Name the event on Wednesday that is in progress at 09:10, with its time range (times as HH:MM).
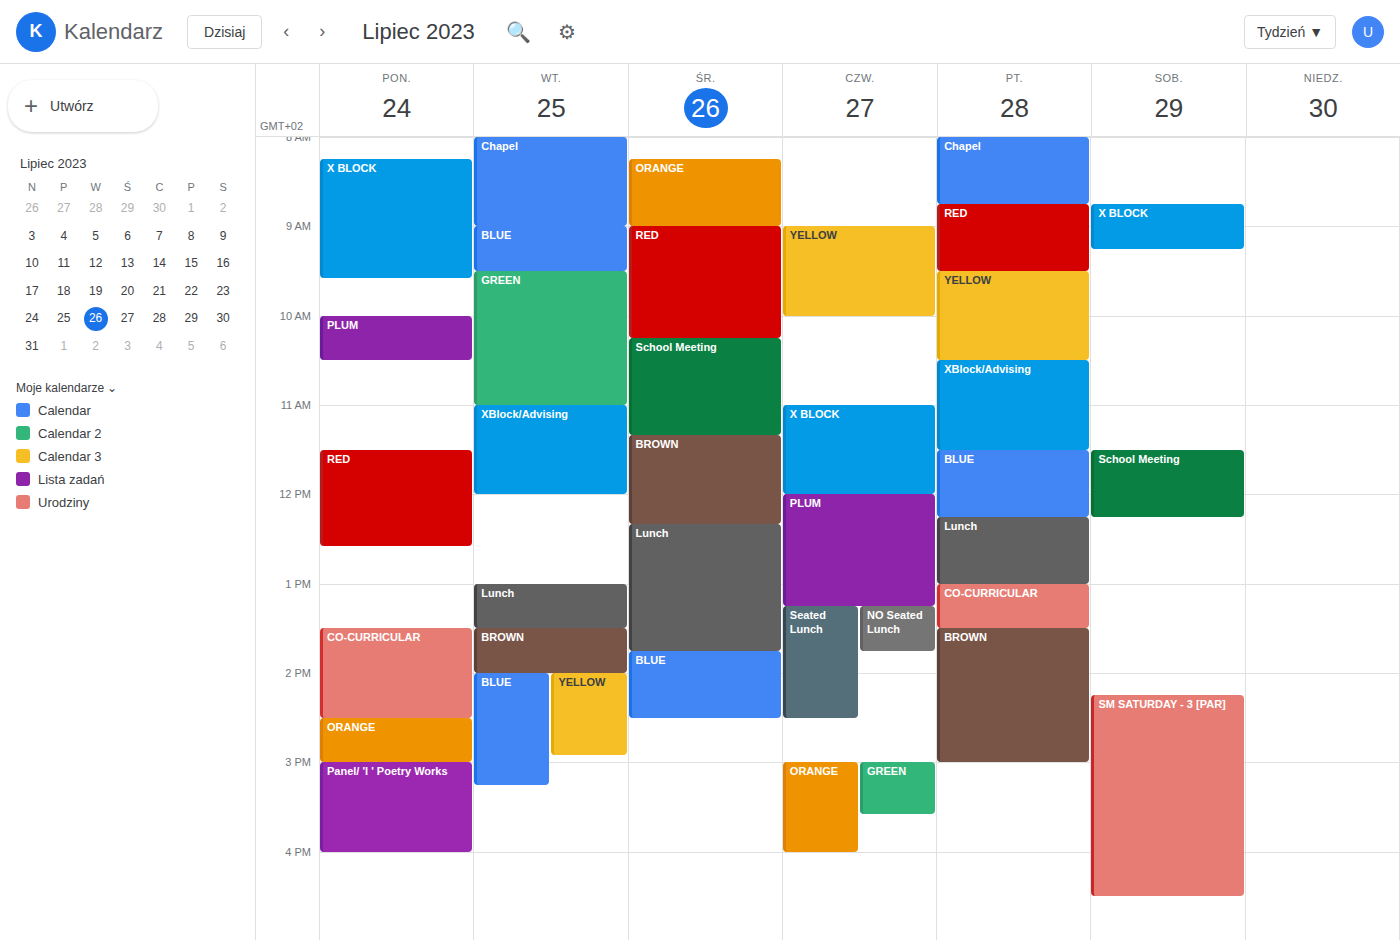
"RED", 09:00 to 10:15